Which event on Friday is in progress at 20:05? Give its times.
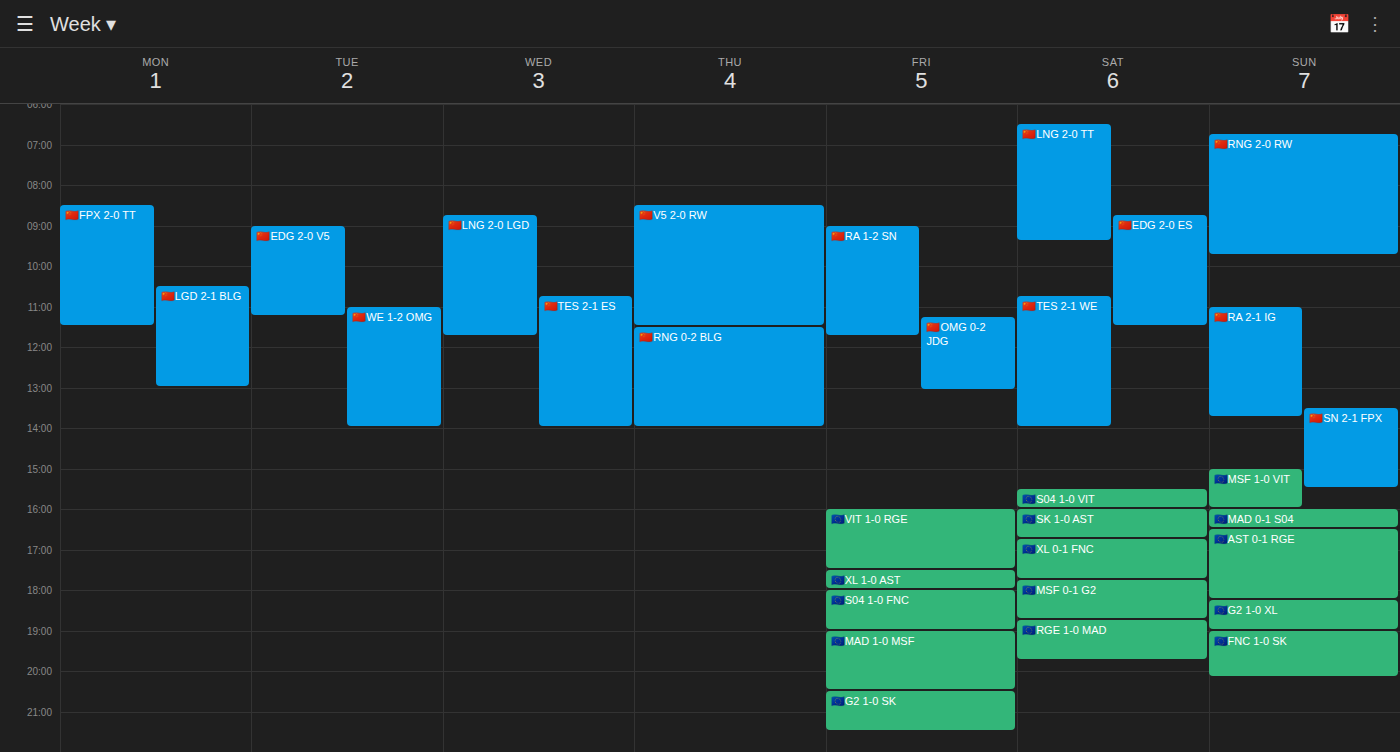
"🇪🇺MAD 1-0 MSF", 19:00 to 20:30